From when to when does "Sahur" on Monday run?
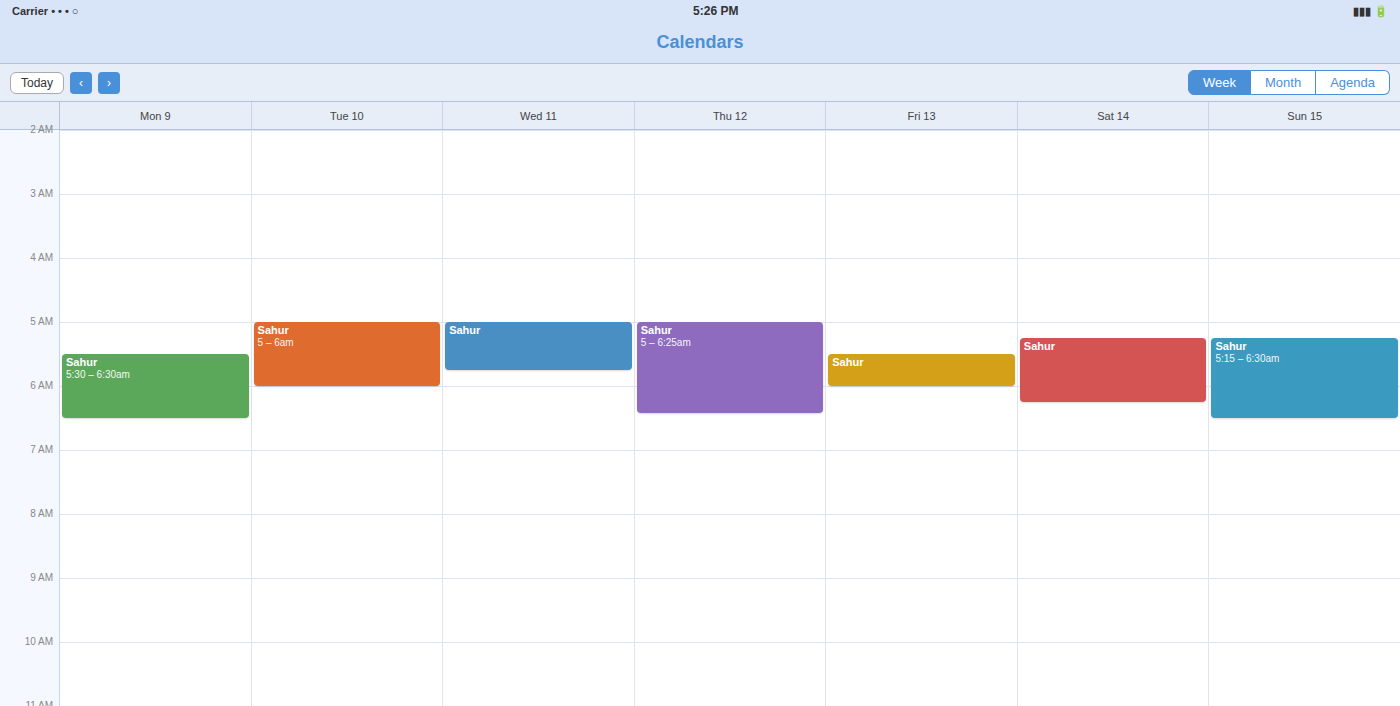
5:30 AM to 6:30 AM